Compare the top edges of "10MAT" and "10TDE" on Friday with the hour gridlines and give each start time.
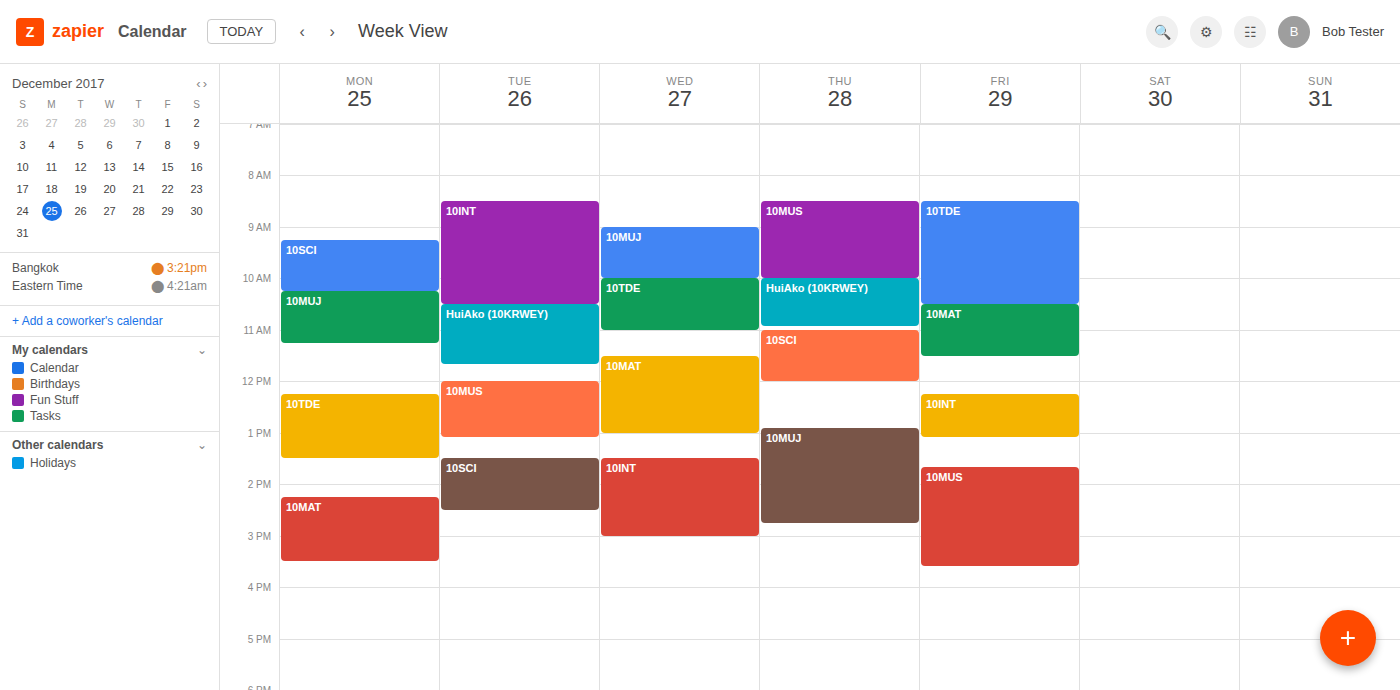
"10MAT": 10:30 AM, halfway between the 10 AM and 11 AM lines. "10TDE": 8:30 AM, halfway between the 8 AM and 9 AM lines.